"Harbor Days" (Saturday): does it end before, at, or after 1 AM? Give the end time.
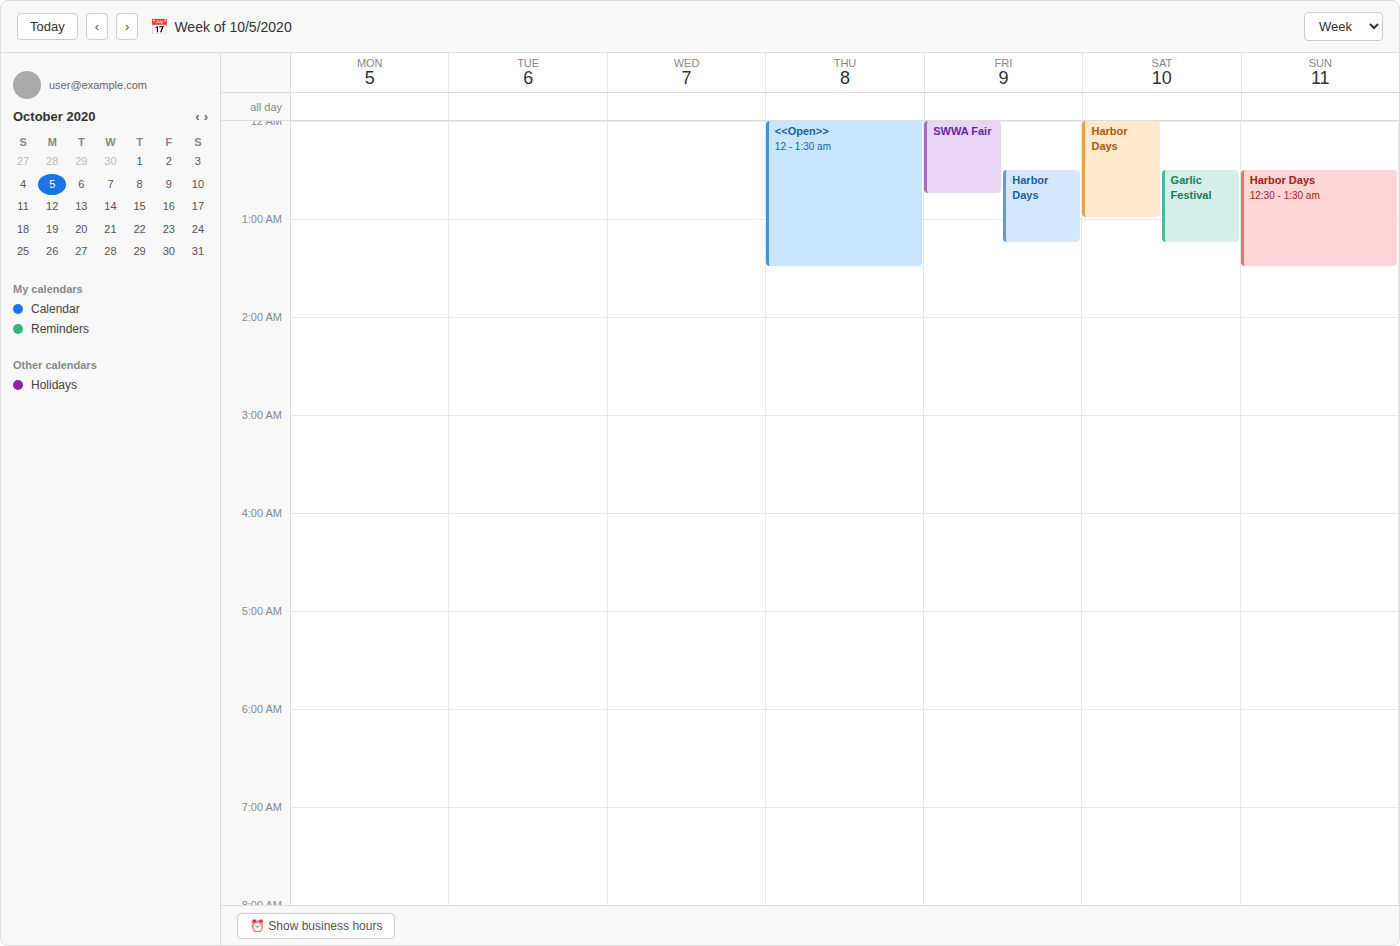
1:00 AM -- exactly at 1 AM, on the 1 AM line.